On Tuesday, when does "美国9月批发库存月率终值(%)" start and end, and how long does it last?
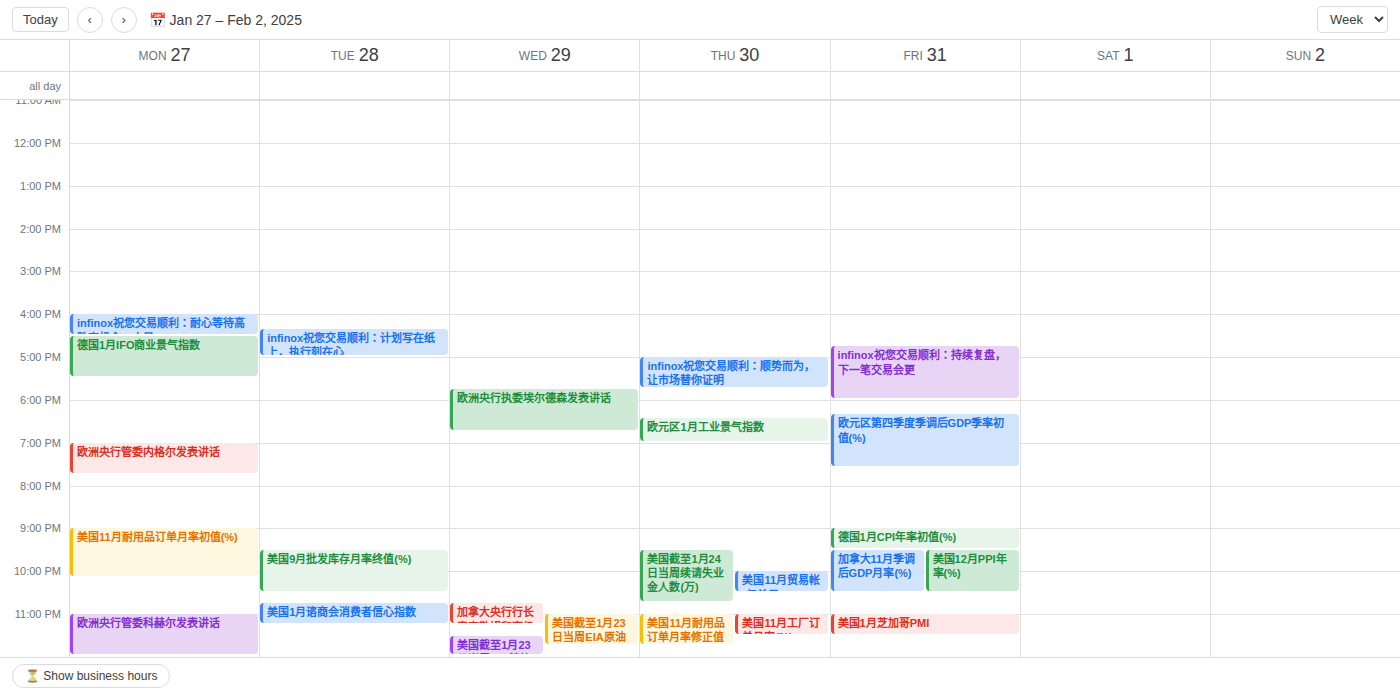
9:30 PM to 10:30 PM, 1 hour